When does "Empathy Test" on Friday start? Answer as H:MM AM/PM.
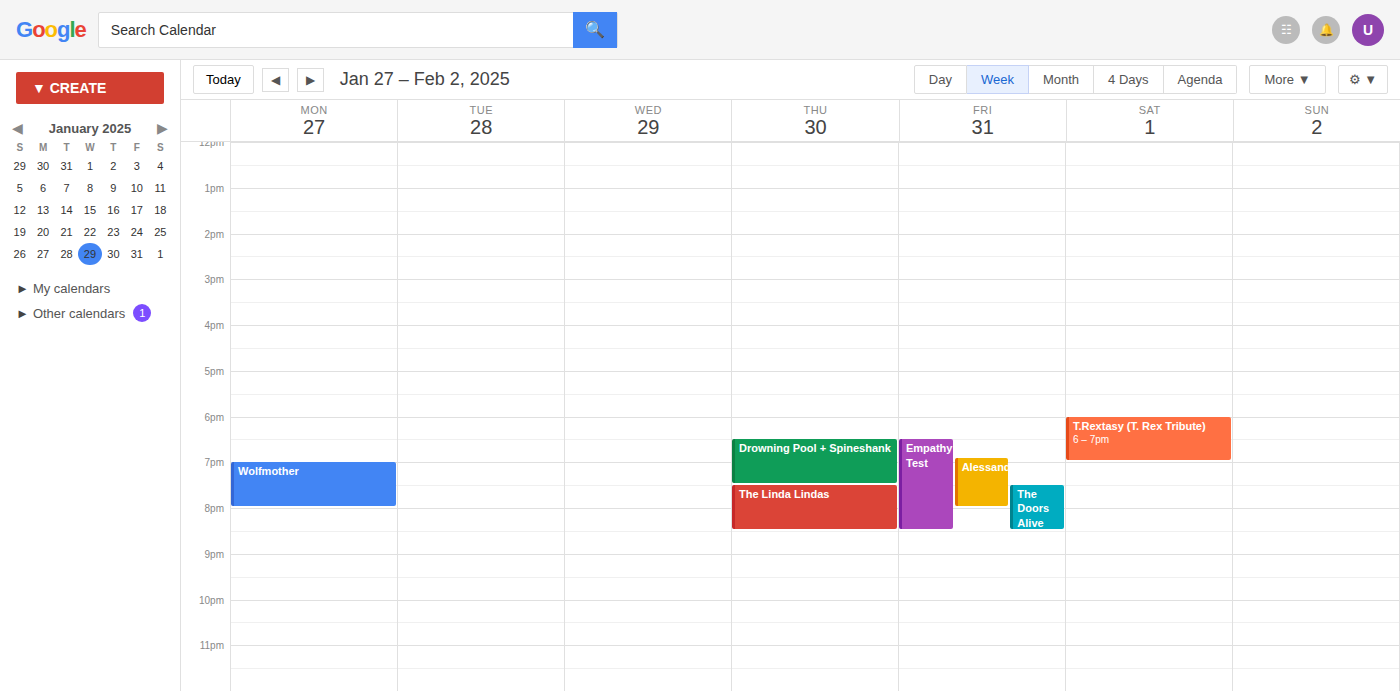
6:30 PM